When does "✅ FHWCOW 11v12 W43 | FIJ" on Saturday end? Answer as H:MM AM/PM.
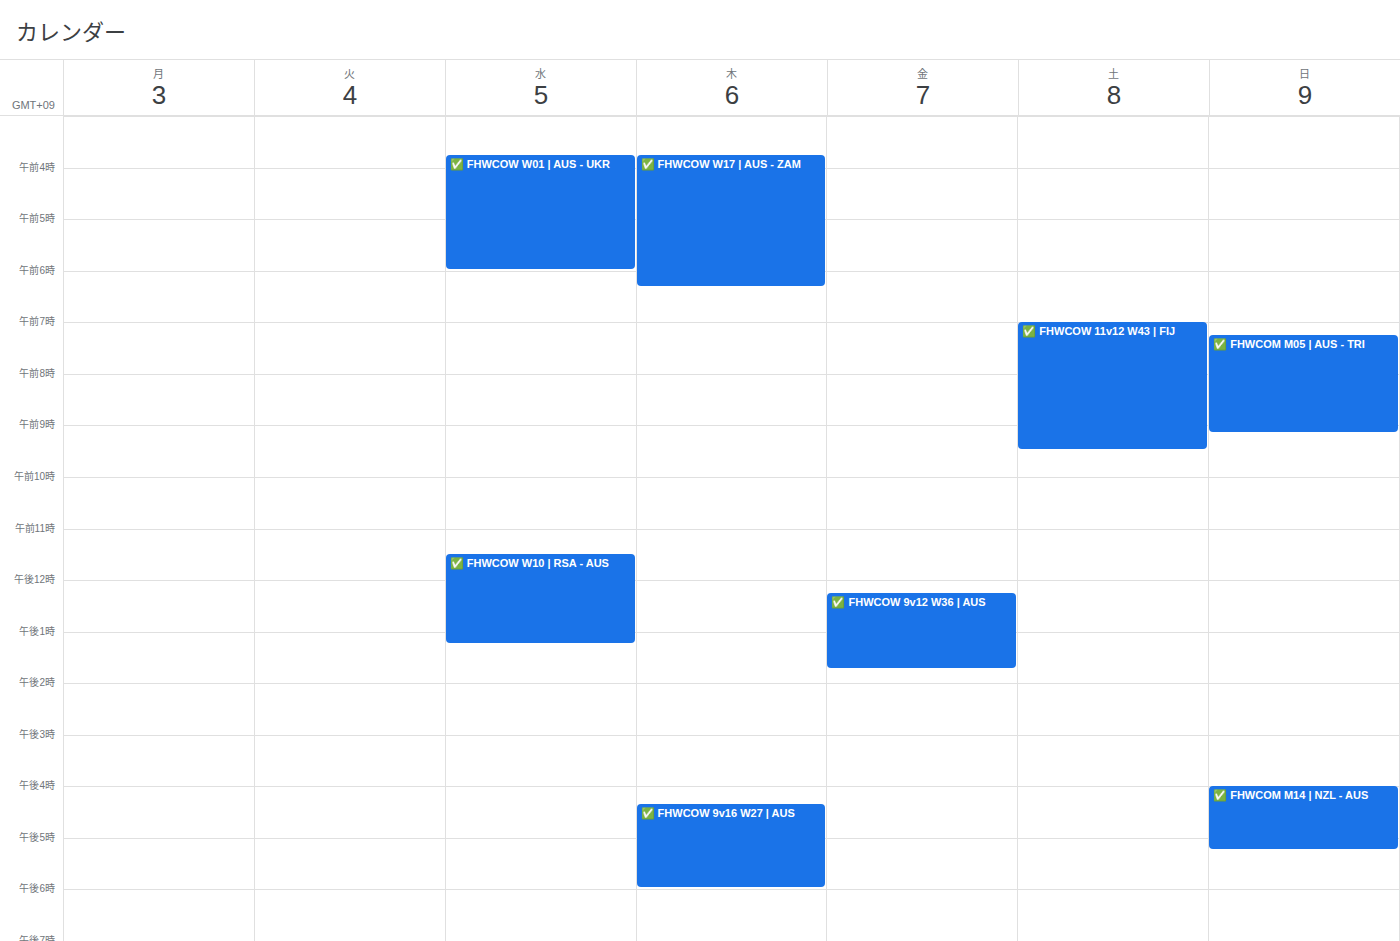
9:30 AM